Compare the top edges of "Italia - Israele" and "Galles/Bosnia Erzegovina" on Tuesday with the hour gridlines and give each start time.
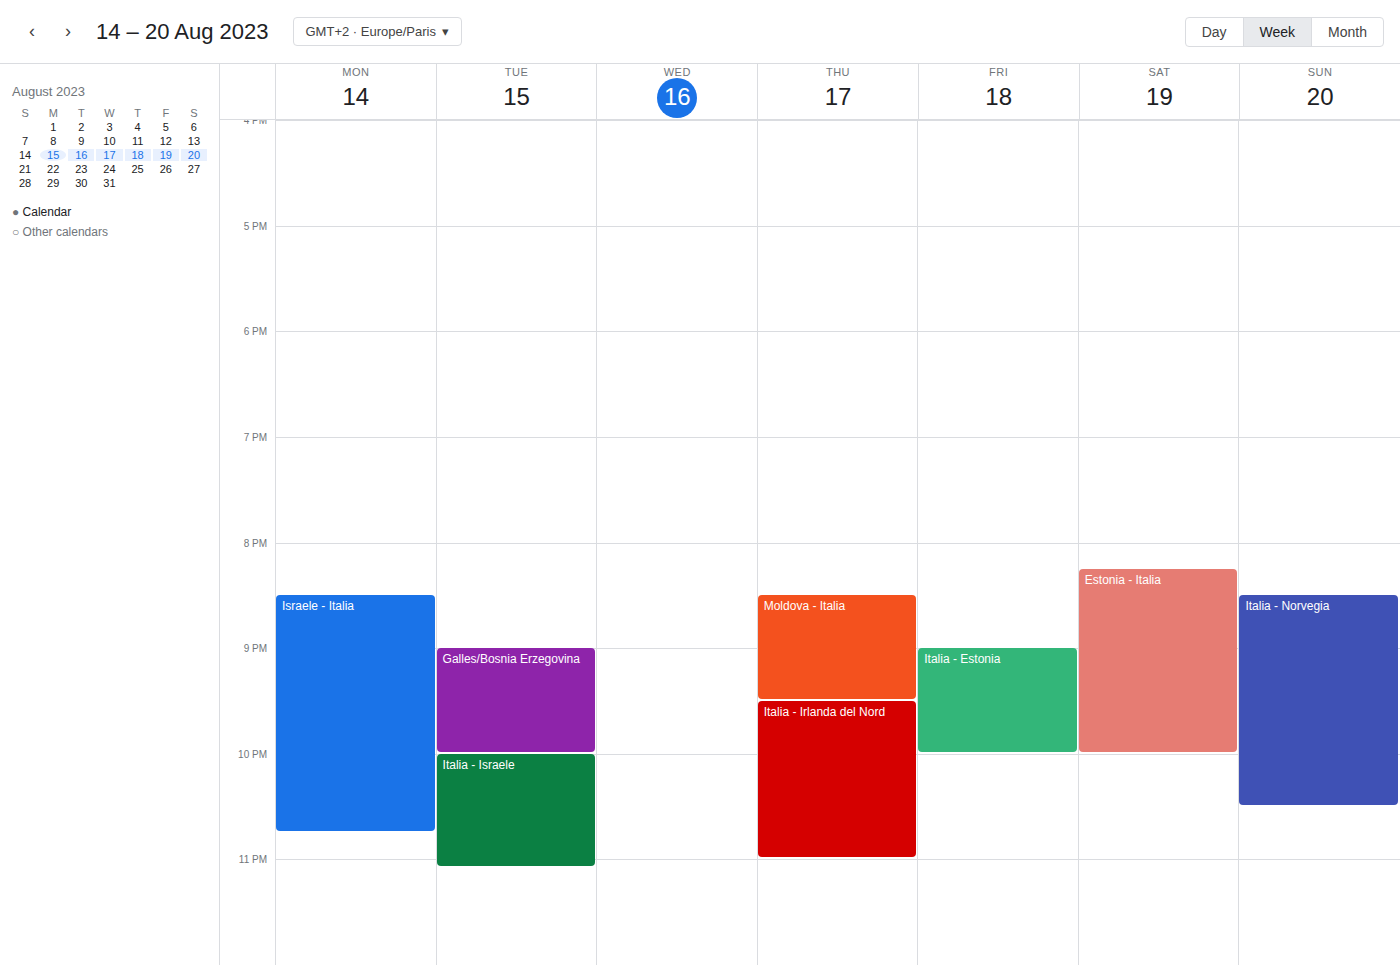
"Italia - Israele": 10:00 PM, exactly on the 10 PM line. "Galles/Bosnia Erzegovina": 9:00 PM, exactly on the 9 PM line.